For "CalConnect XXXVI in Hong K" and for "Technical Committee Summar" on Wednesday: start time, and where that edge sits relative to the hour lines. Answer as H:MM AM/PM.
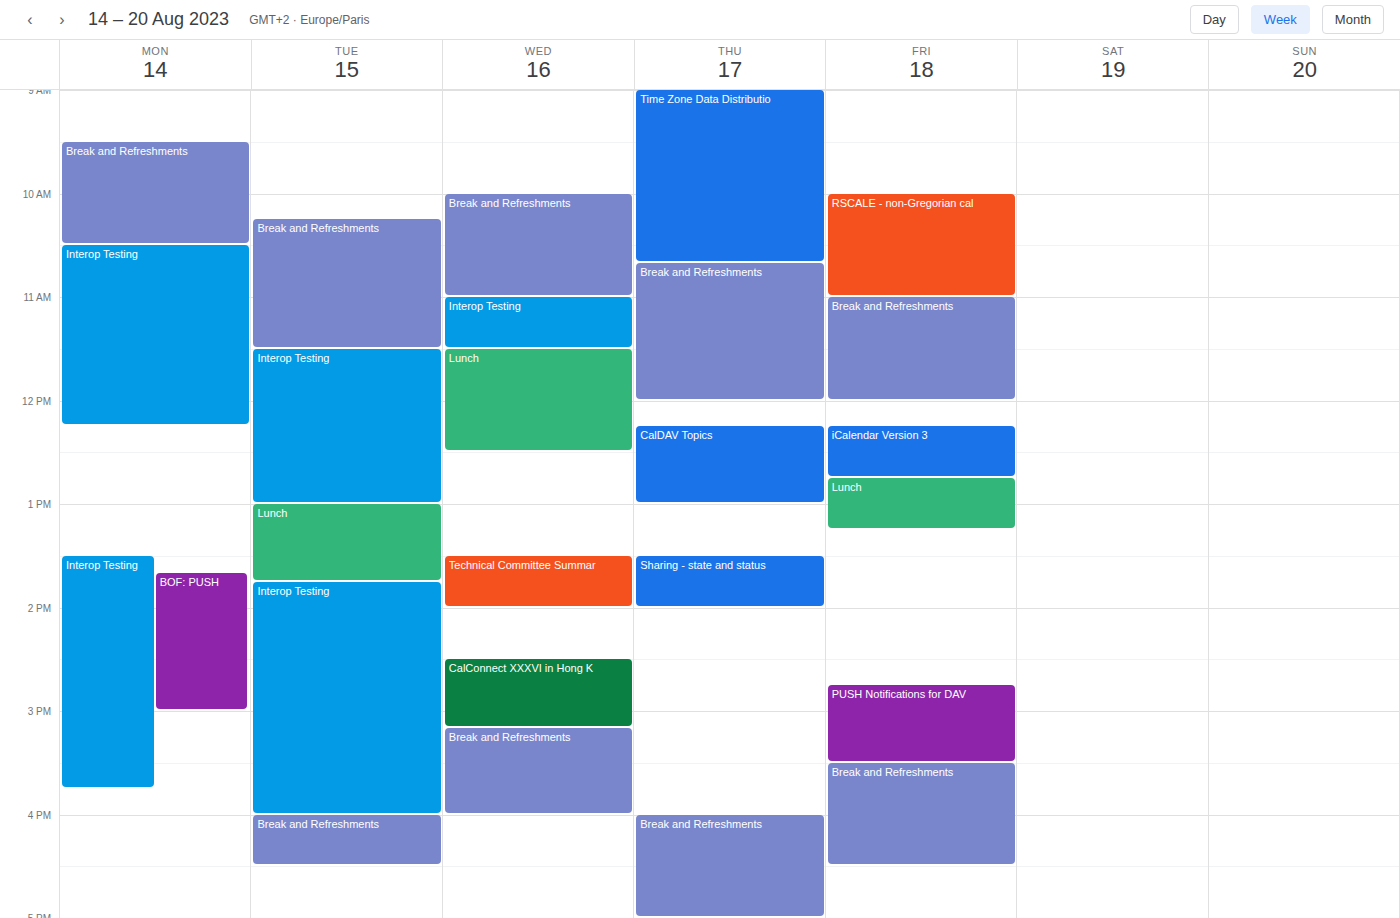
"CalConnect XXXVI in Hong K": 2:30 PM, halfway between the 2 PM and 3 PM lines. "Technical Committee Summar": 1:30 PM, halfway between the 1 PM and 2 PM lines.